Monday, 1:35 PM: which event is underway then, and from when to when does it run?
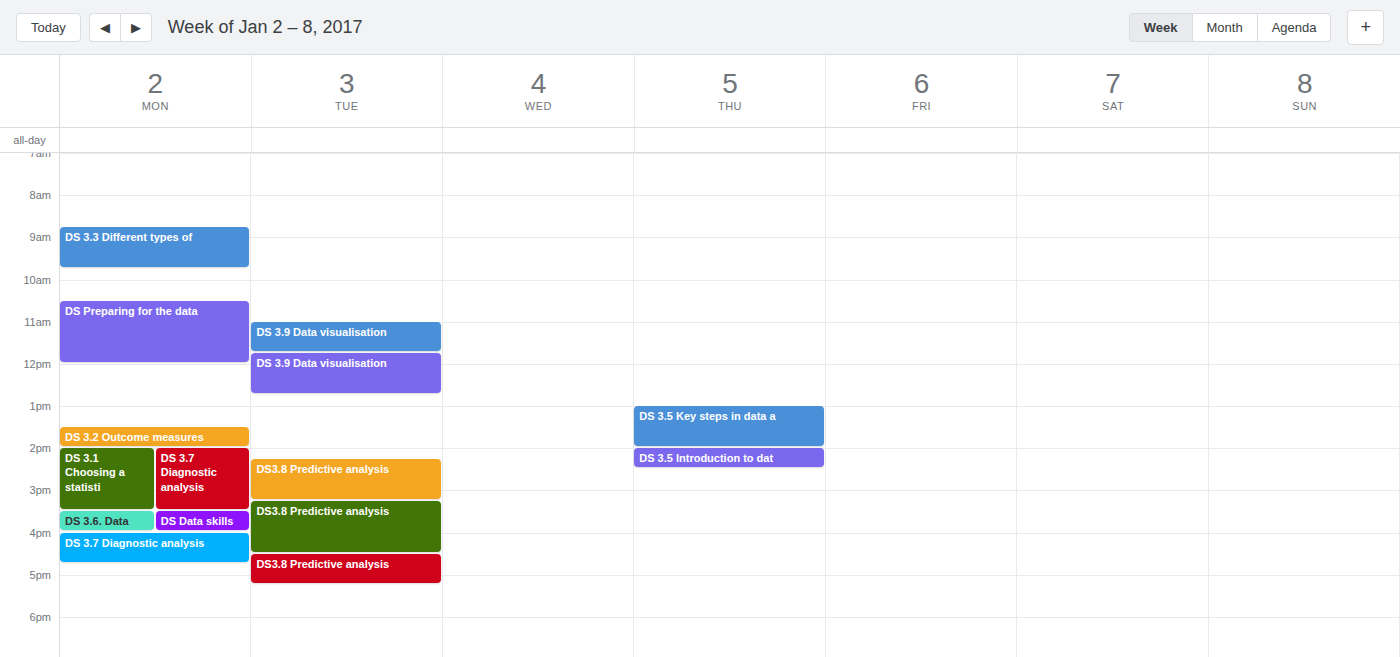
"DS 3.2 Outcome measures", 1:30 PM to 2:00 PM